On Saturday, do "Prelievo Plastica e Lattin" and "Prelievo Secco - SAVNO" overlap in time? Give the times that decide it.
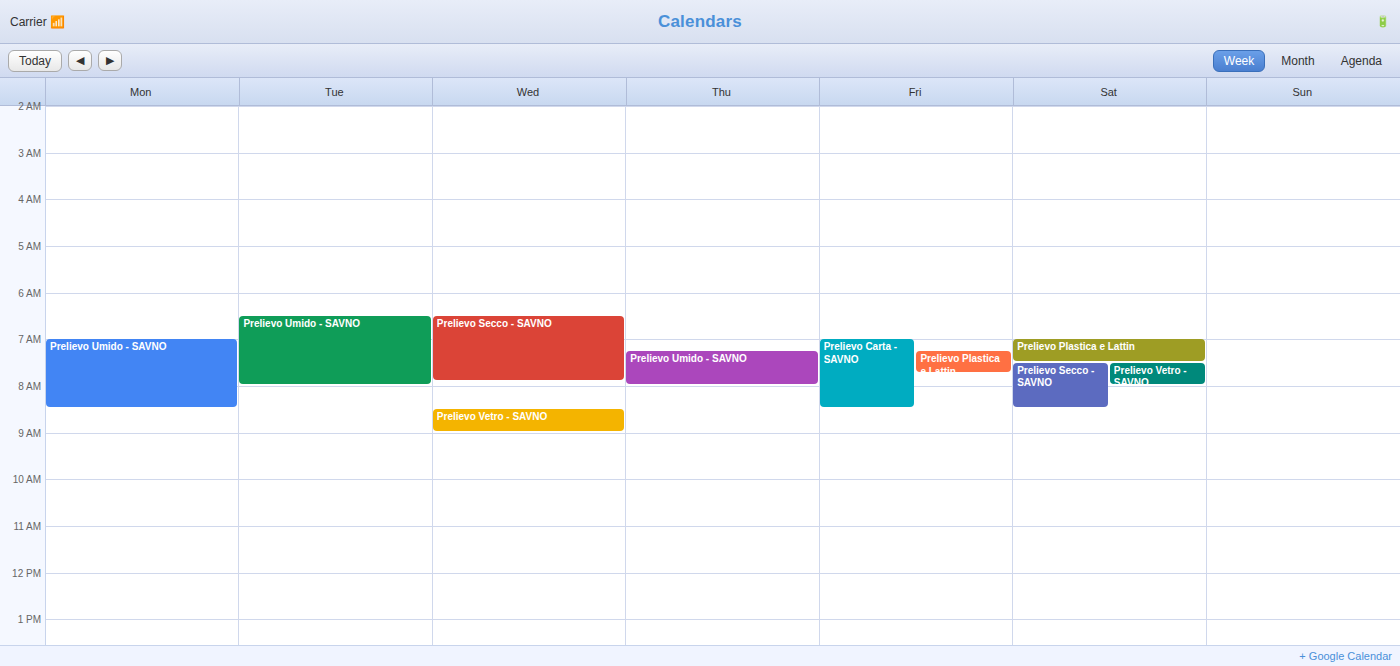
"Prelievo Plastica e Lattin" ends at 7:30 AM, exactly when "Prelievo Secco - SAVNO" starts -- they touch but do not overlap.